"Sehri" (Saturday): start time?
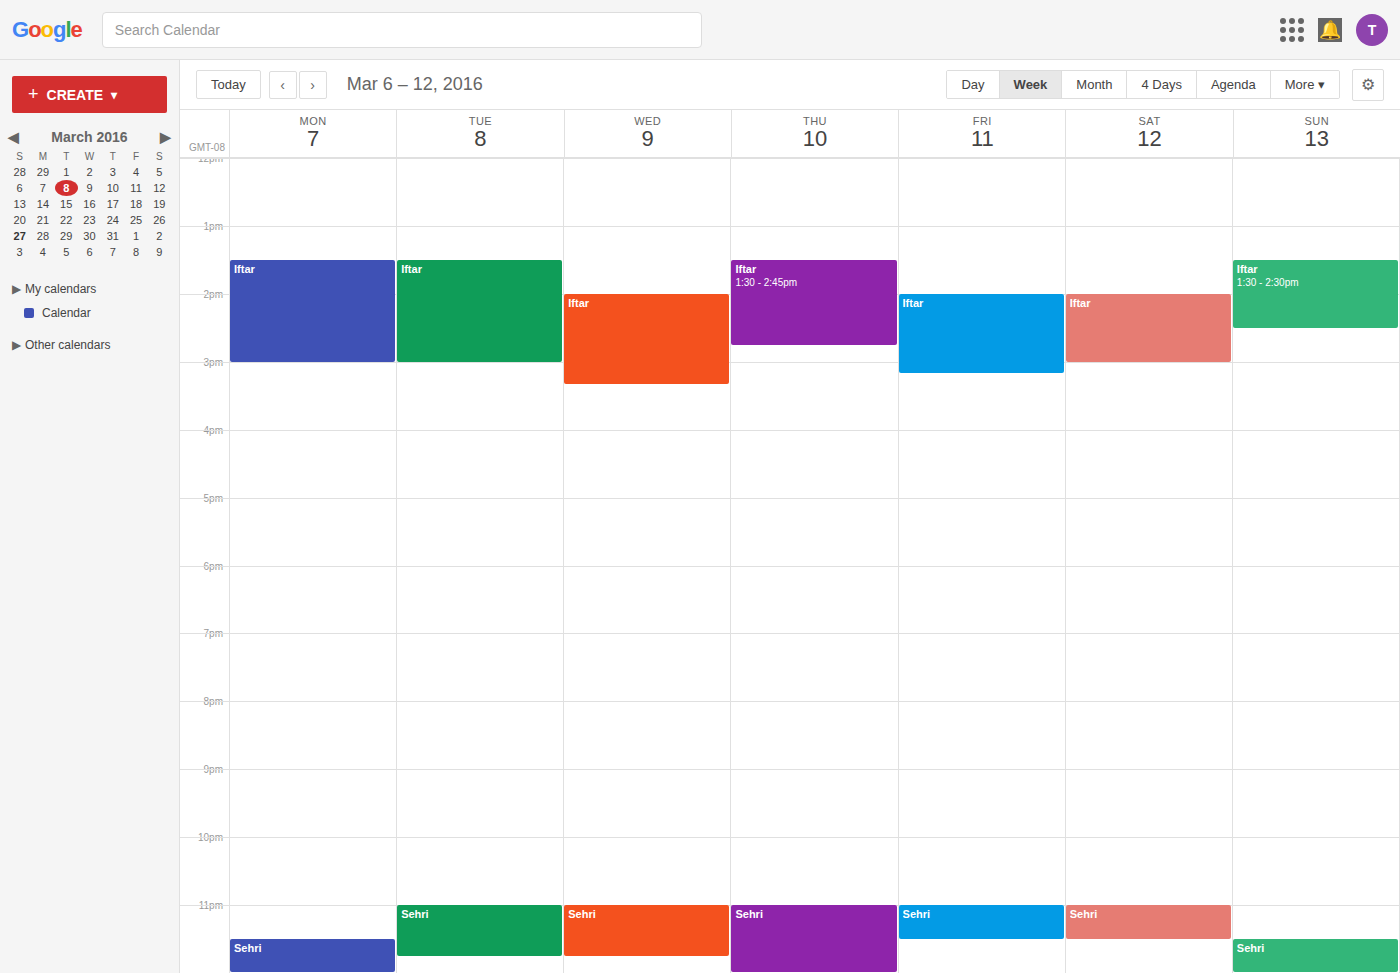
11:00 PM